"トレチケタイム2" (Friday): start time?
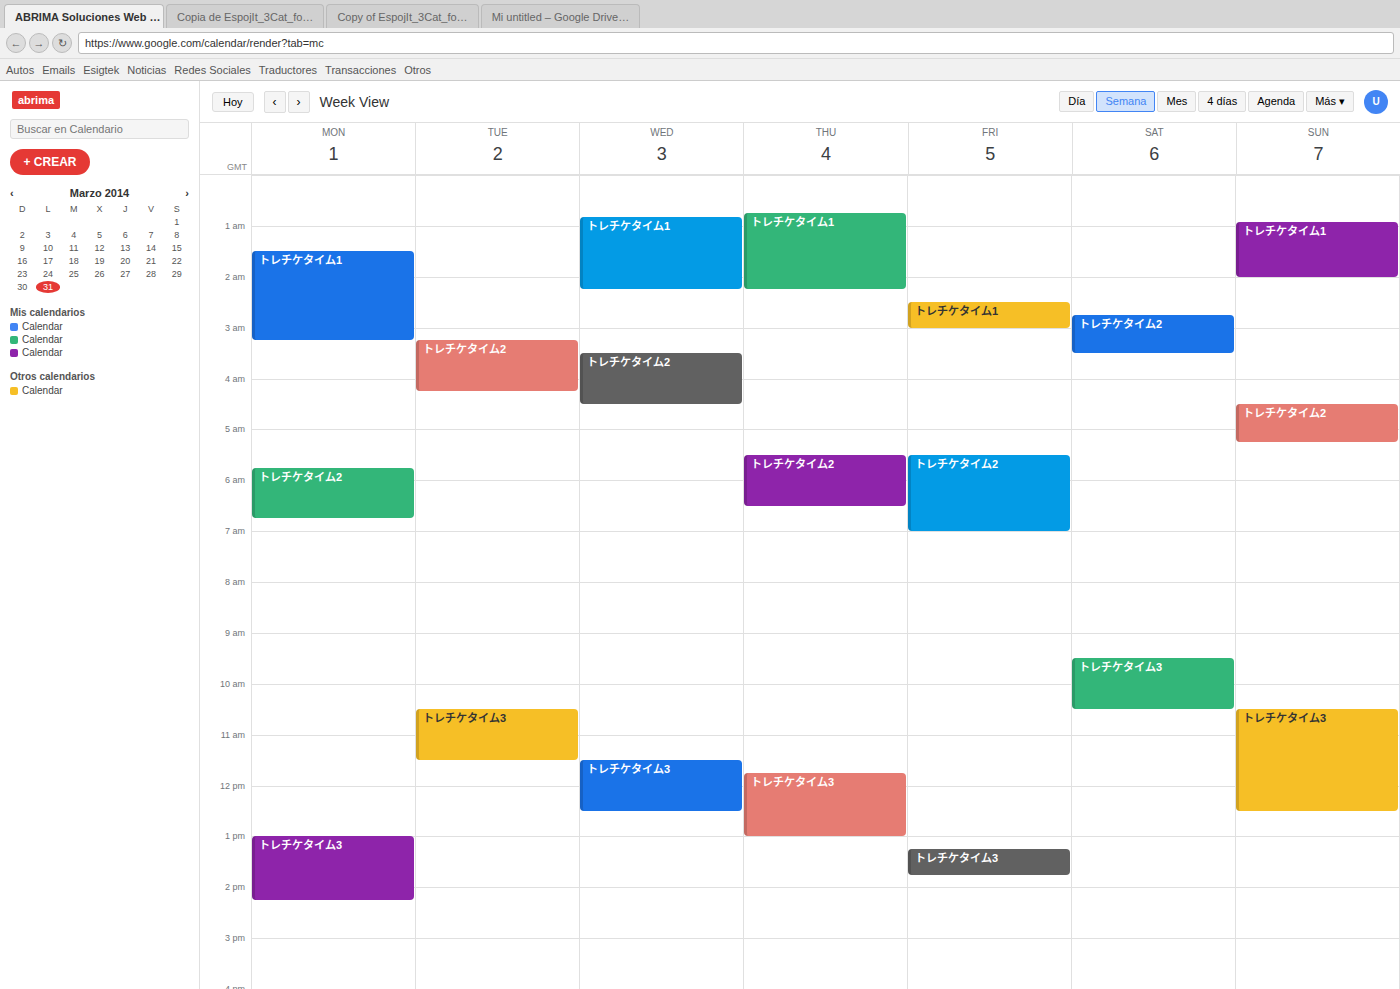
5:30 AM